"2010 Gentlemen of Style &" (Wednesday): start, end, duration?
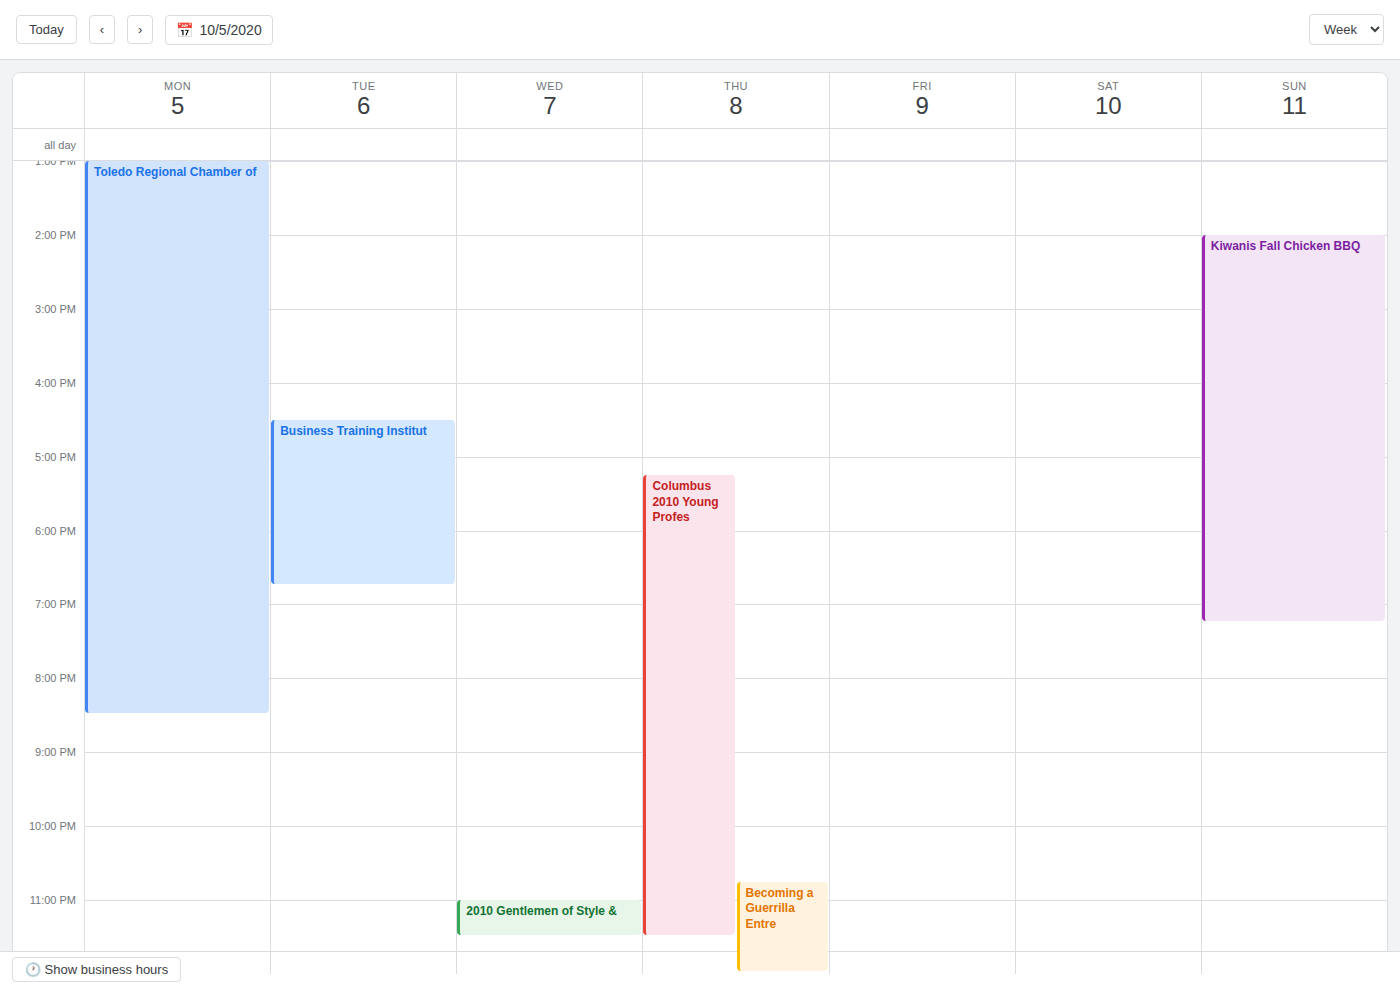
23:00 to 23:30, 30 minutes